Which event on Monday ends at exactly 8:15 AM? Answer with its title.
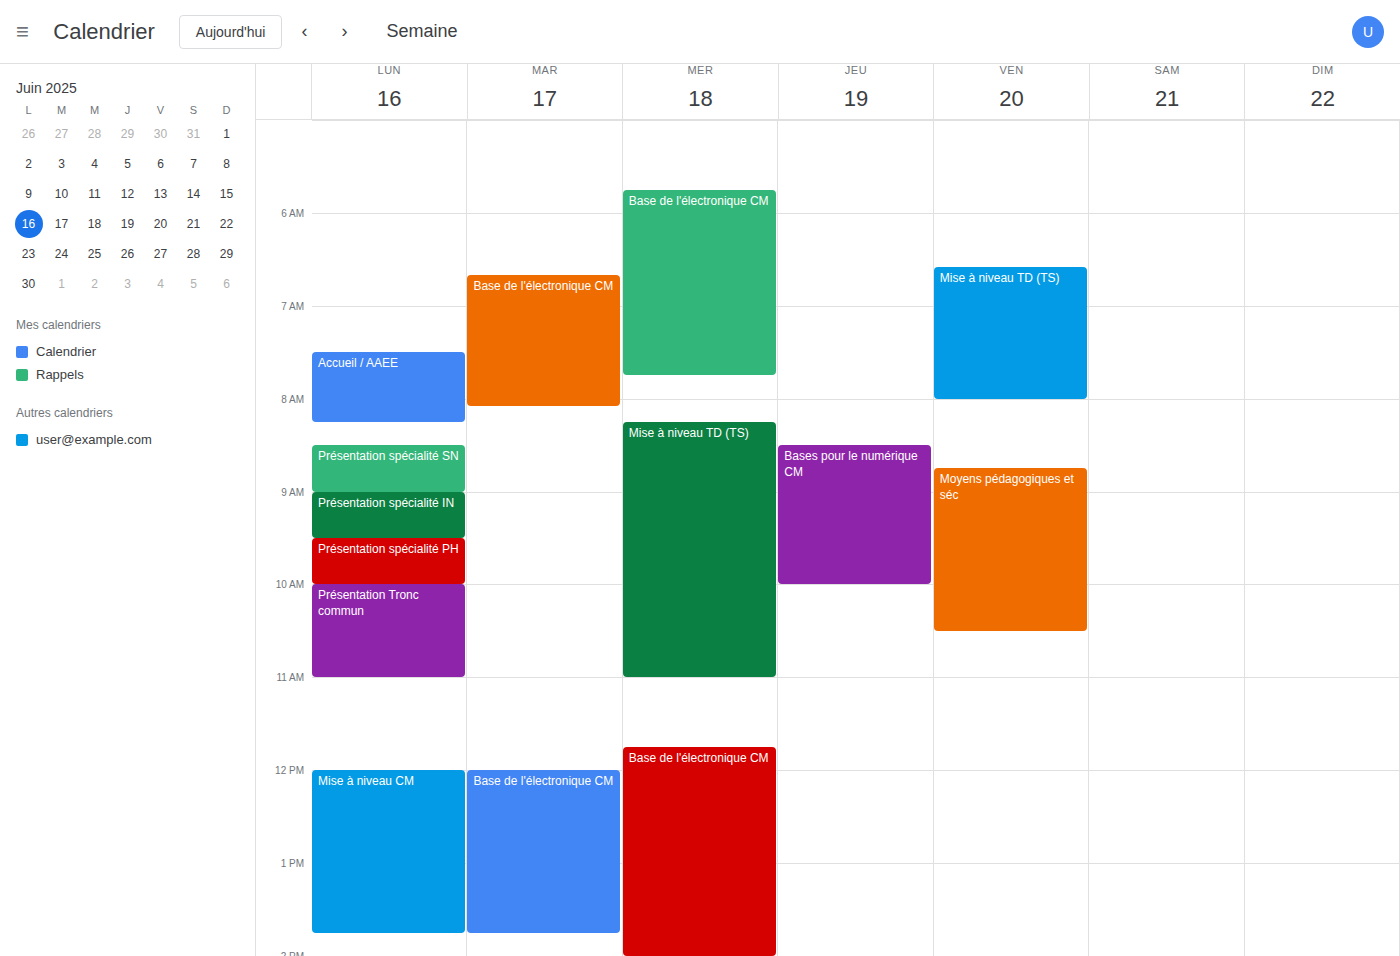
"Accueil / AAEE"